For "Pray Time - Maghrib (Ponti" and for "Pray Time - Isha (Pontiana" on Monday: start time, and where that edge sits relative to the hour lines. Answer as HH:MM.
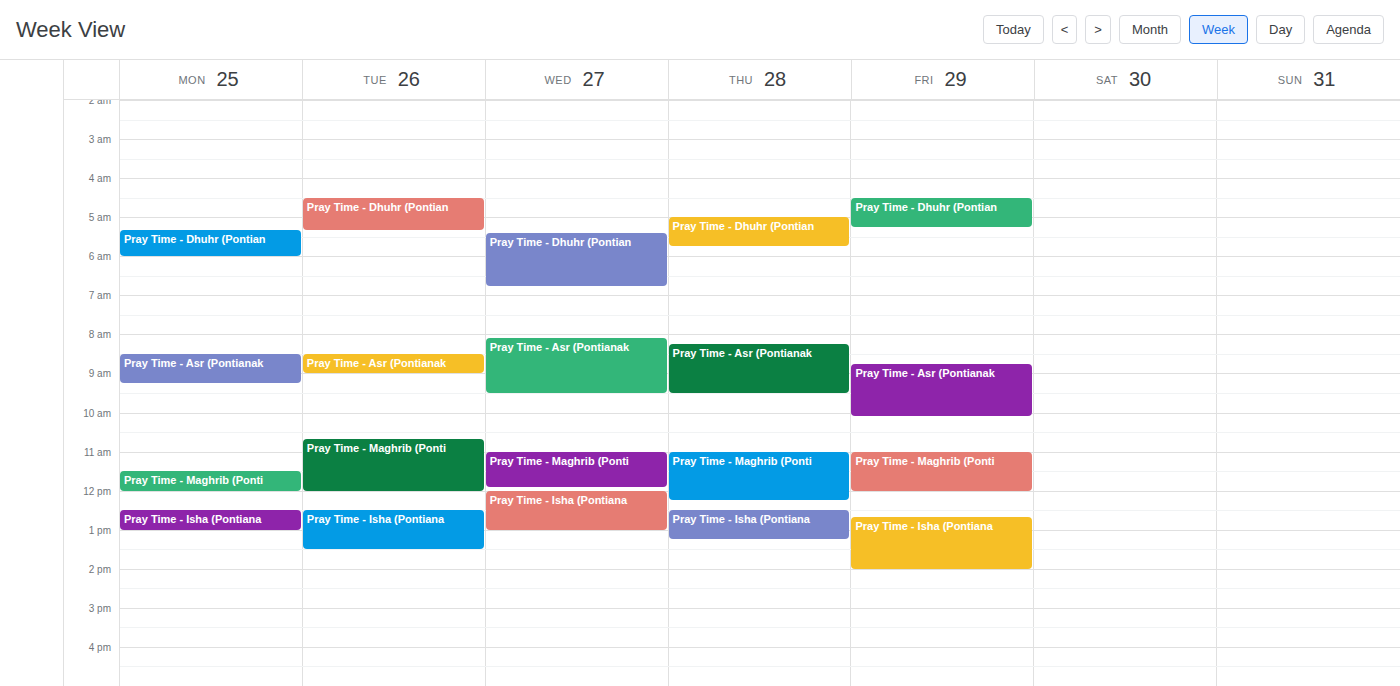
"Pray Time - Maghrib (Ponti": 11:30, halfway between the 11:00 and 12:00 lines. "Pray Time - Isha (Pontiana": 12:30, halfway between the 12:00 and 13:00 lines.